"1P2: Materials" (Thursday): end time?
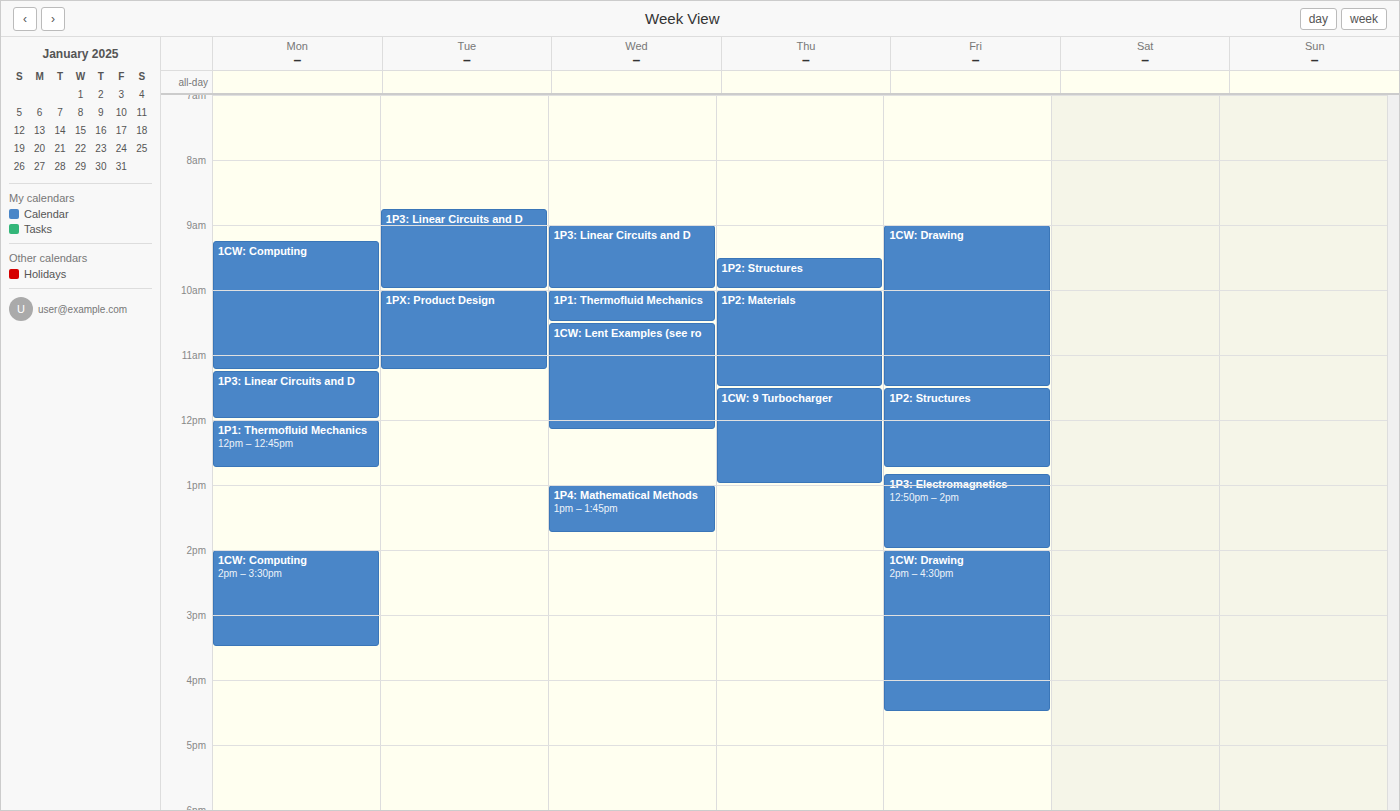
11:30 AM